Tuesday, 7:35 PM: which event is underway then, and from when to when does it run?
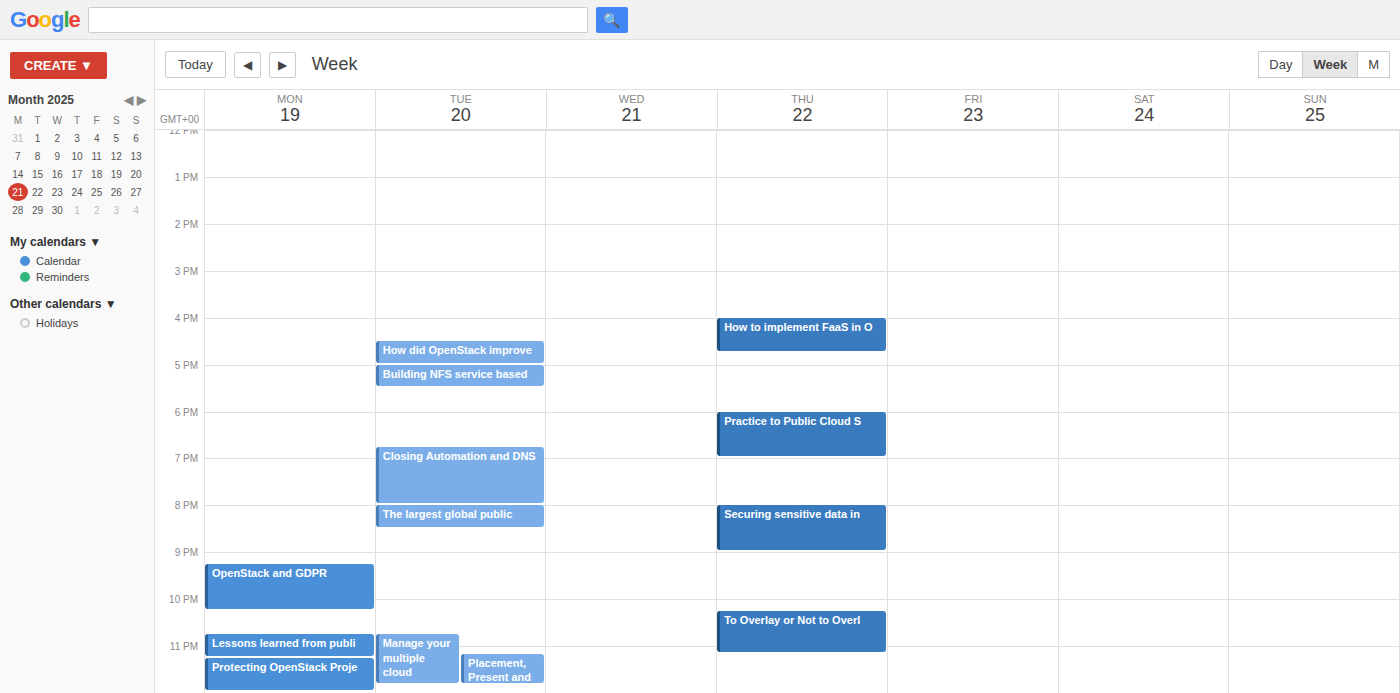
"Closing Automation and DNS", 6:45 PM to 8:00 PM